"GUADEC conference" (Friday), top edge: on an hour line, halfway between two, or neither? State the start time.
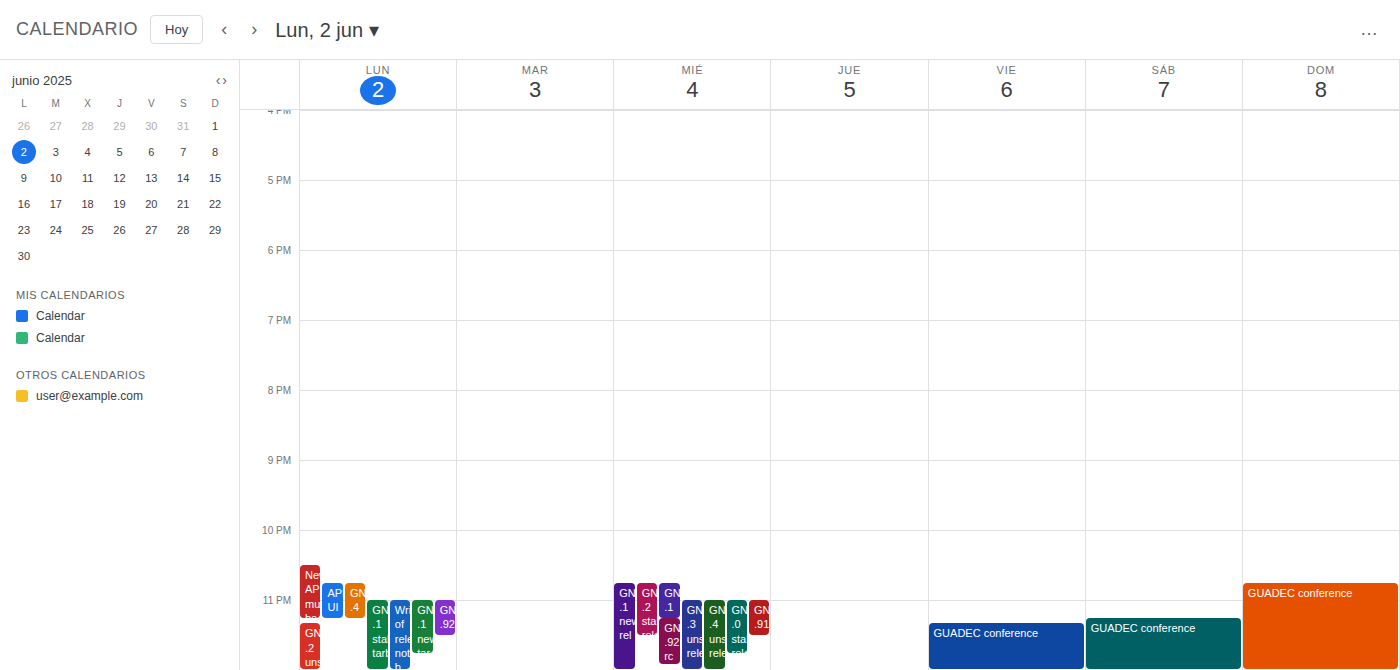
11:20 PM -- neither: 20 minutes below the 11 PM line and 40 minutes above the 12 AM line.